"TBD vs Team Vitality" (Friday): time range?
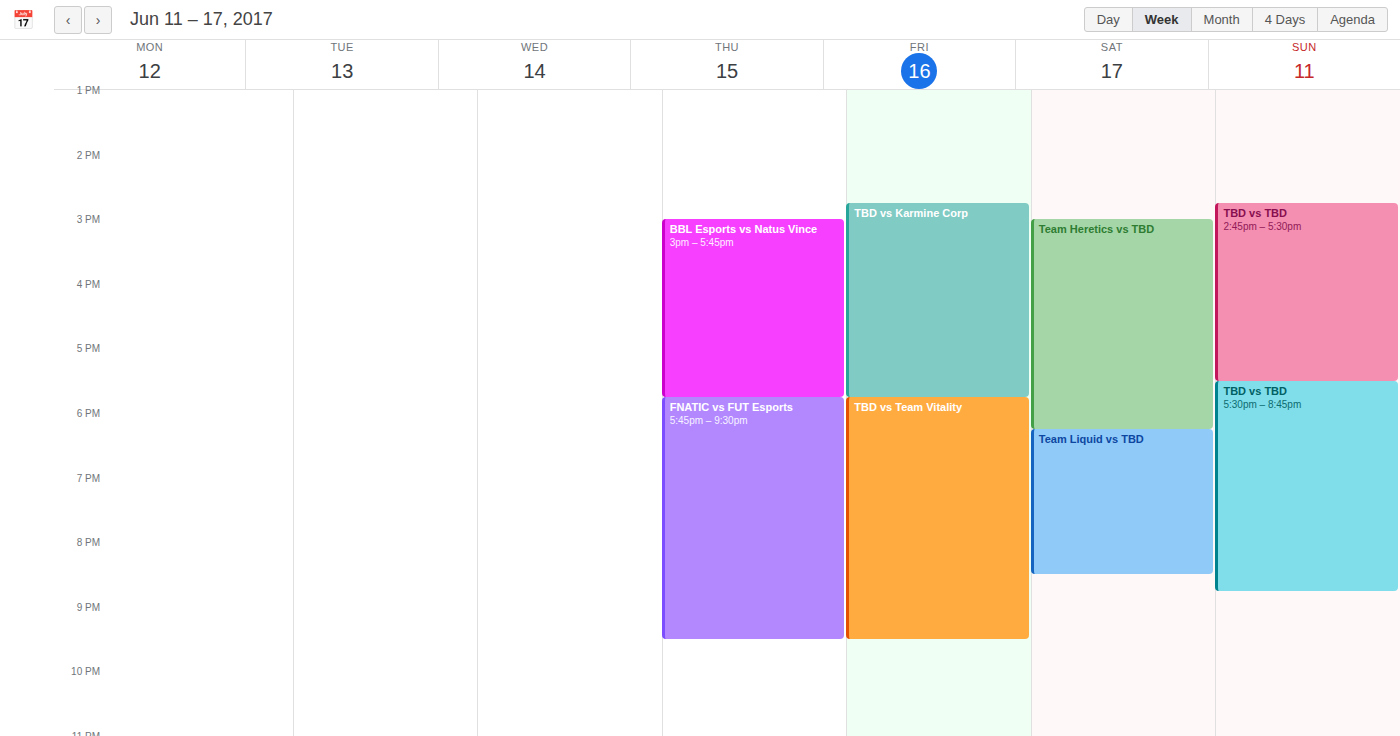
5:45 PM to 9:30 PM